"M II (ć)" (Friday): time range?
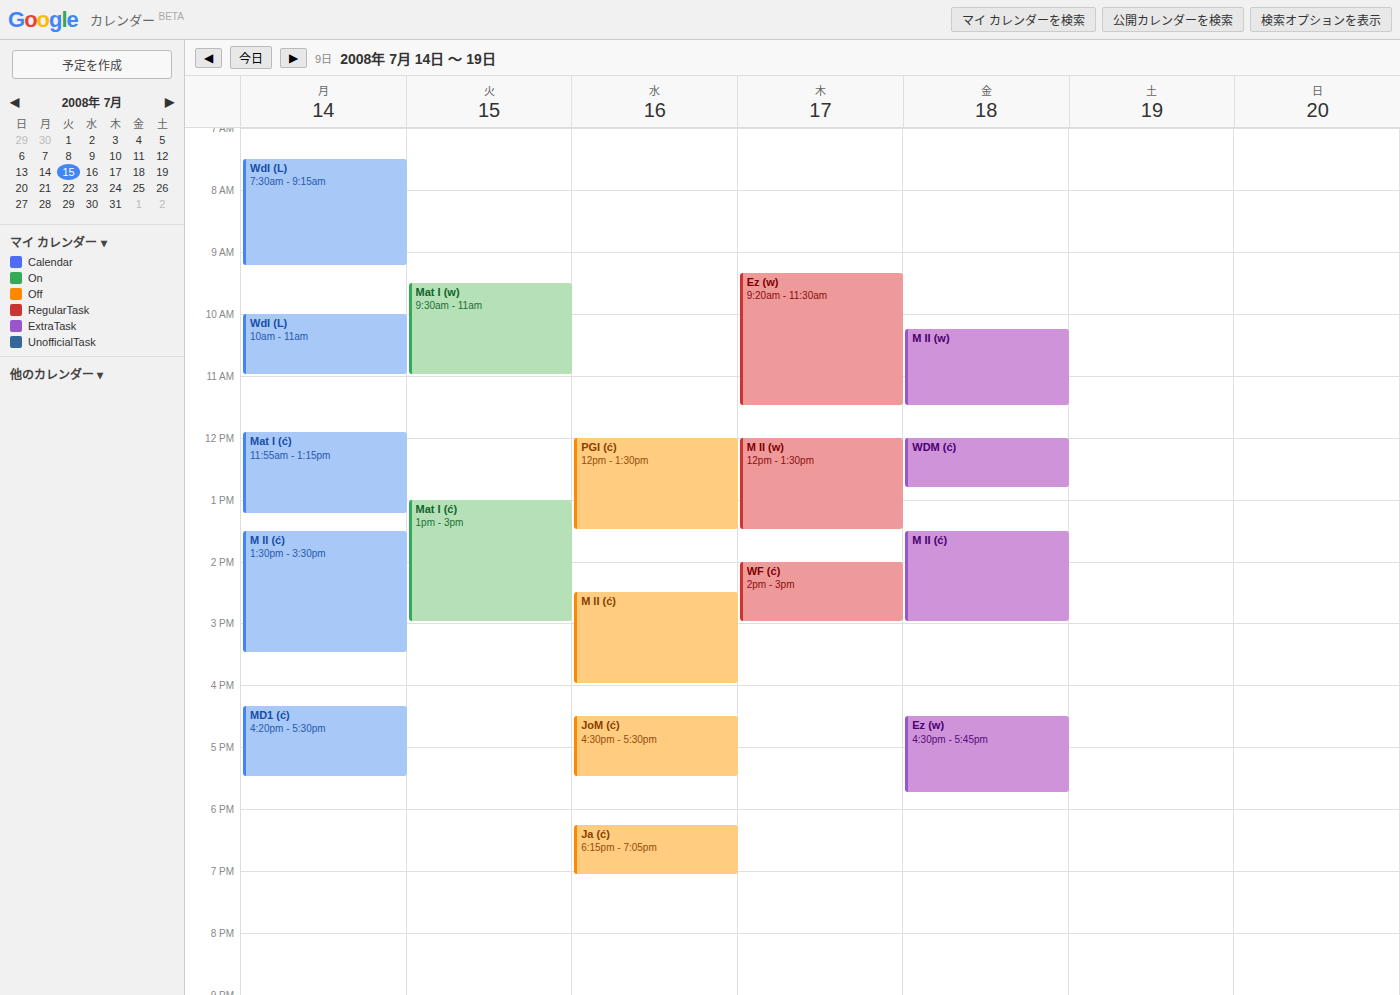
13:30 to 15:00